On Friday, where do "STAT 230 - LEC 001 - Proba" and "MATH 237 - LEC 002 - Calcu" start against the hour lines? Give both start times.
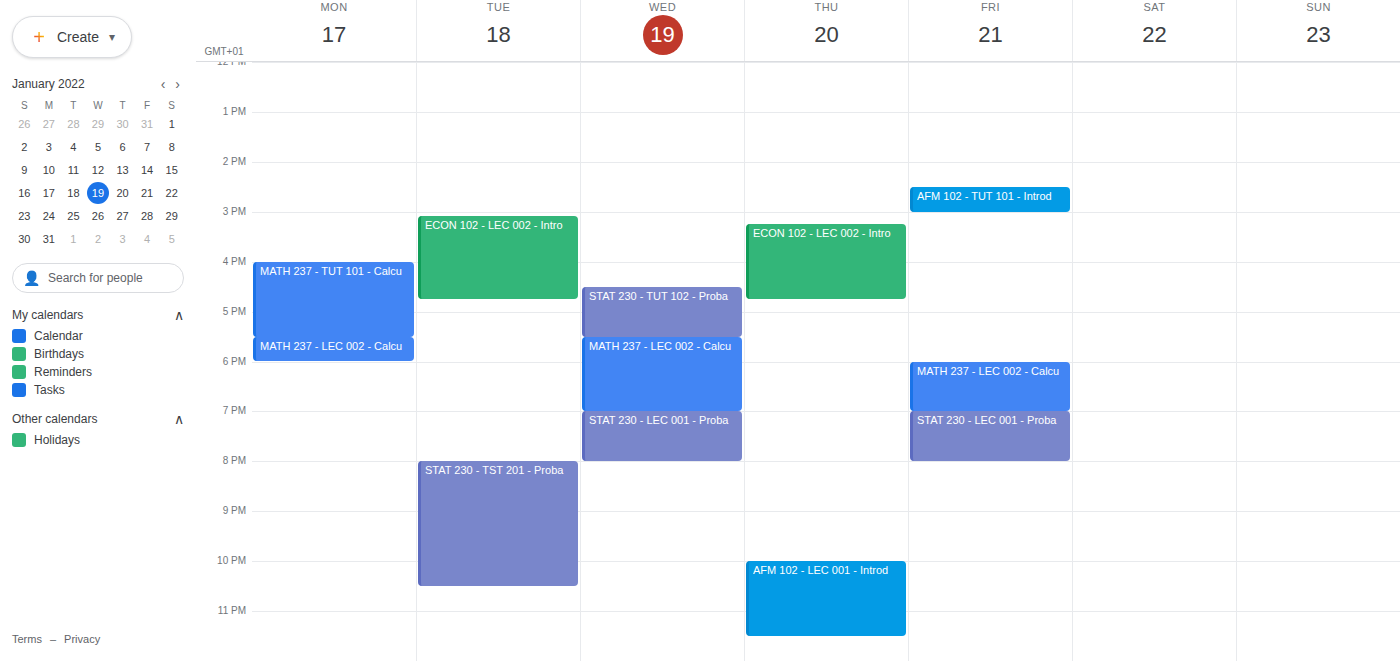
"STAT 230 - LEC 001 - Proba": 7:00 PM, exactly on the 7 PM line. "MATH 237 - LEC 002 - Calcu": 6:00 PM, exactly on the 6 PM line.